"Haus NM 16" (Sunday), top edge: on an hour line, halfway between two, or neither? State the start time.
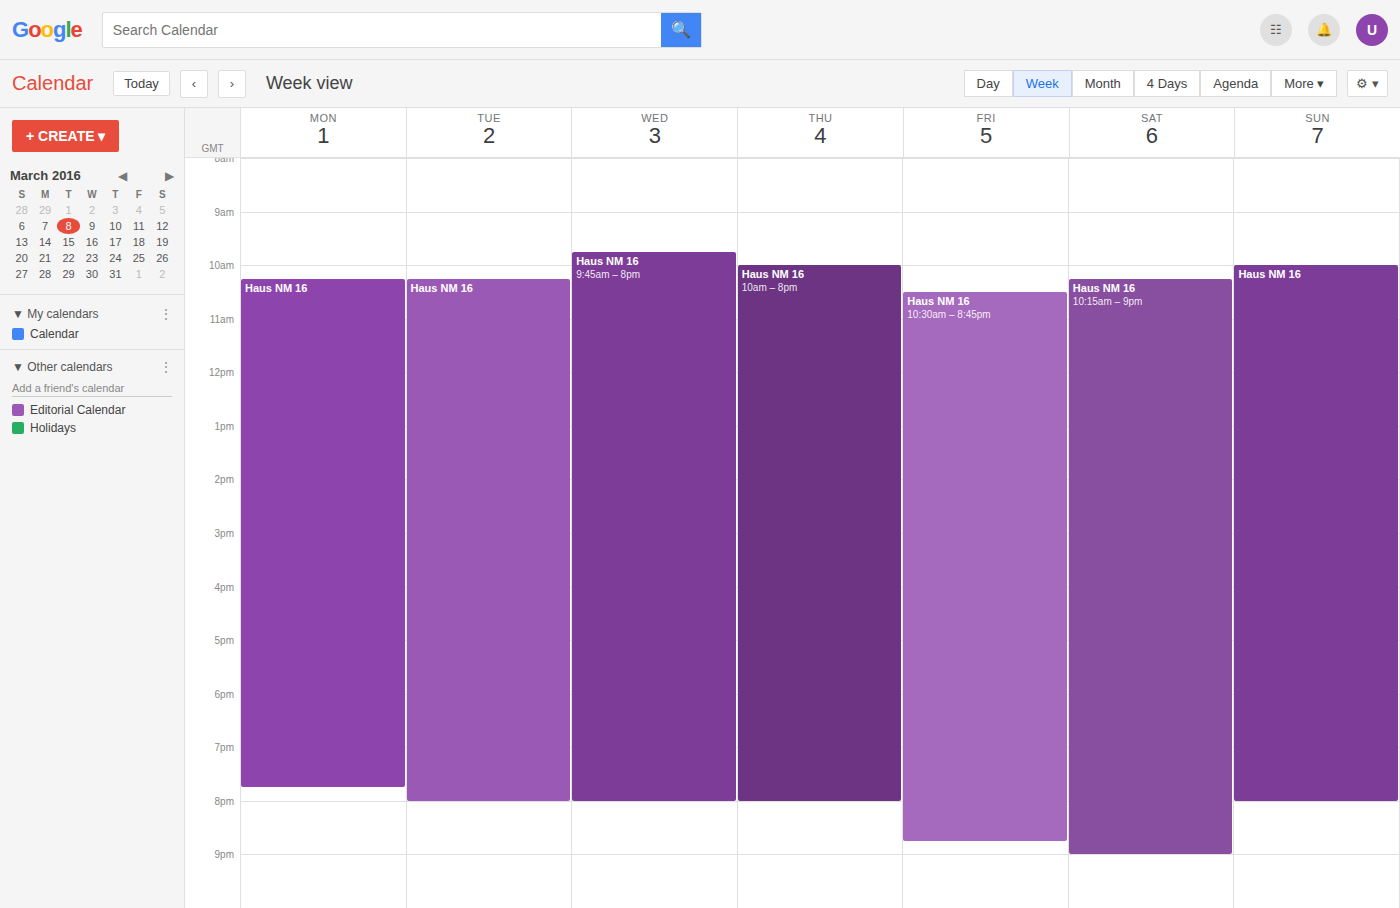
10:00 AM -- exactly on the 10 AM line.